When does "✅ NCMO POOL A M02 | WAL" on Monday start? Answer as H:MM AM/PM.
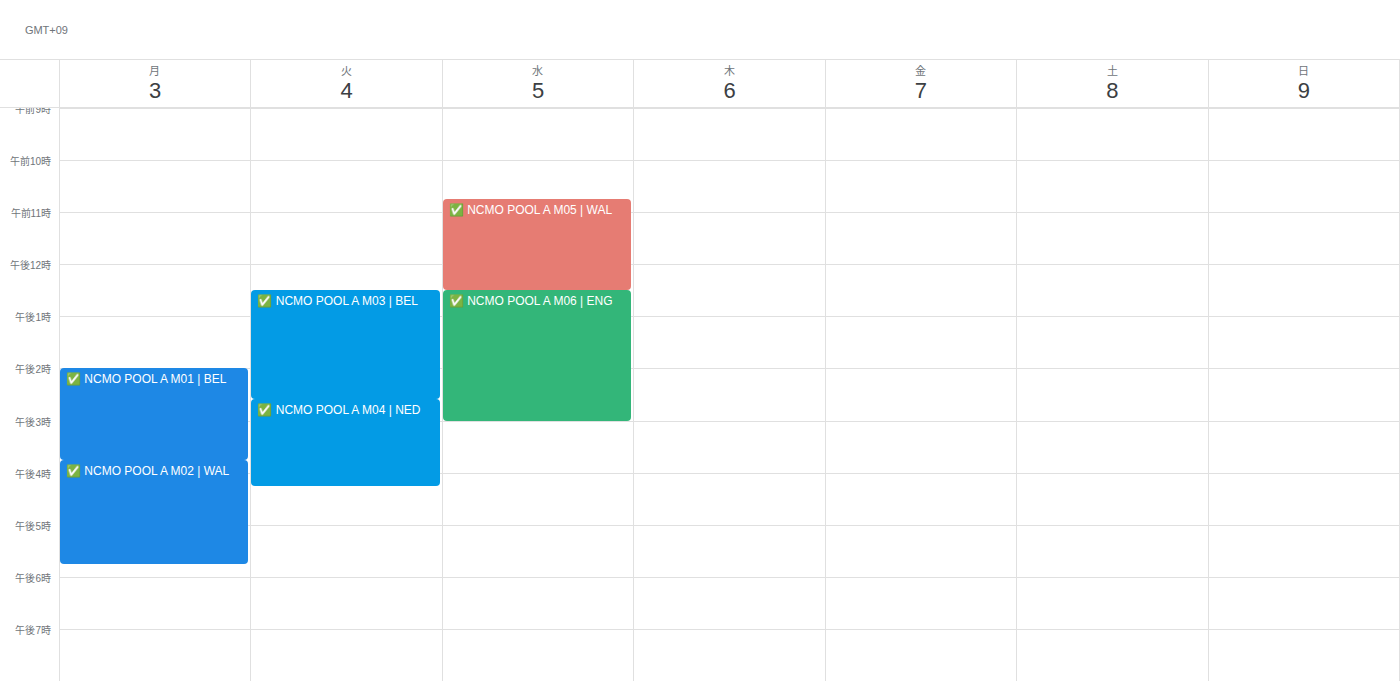
3:45 PM